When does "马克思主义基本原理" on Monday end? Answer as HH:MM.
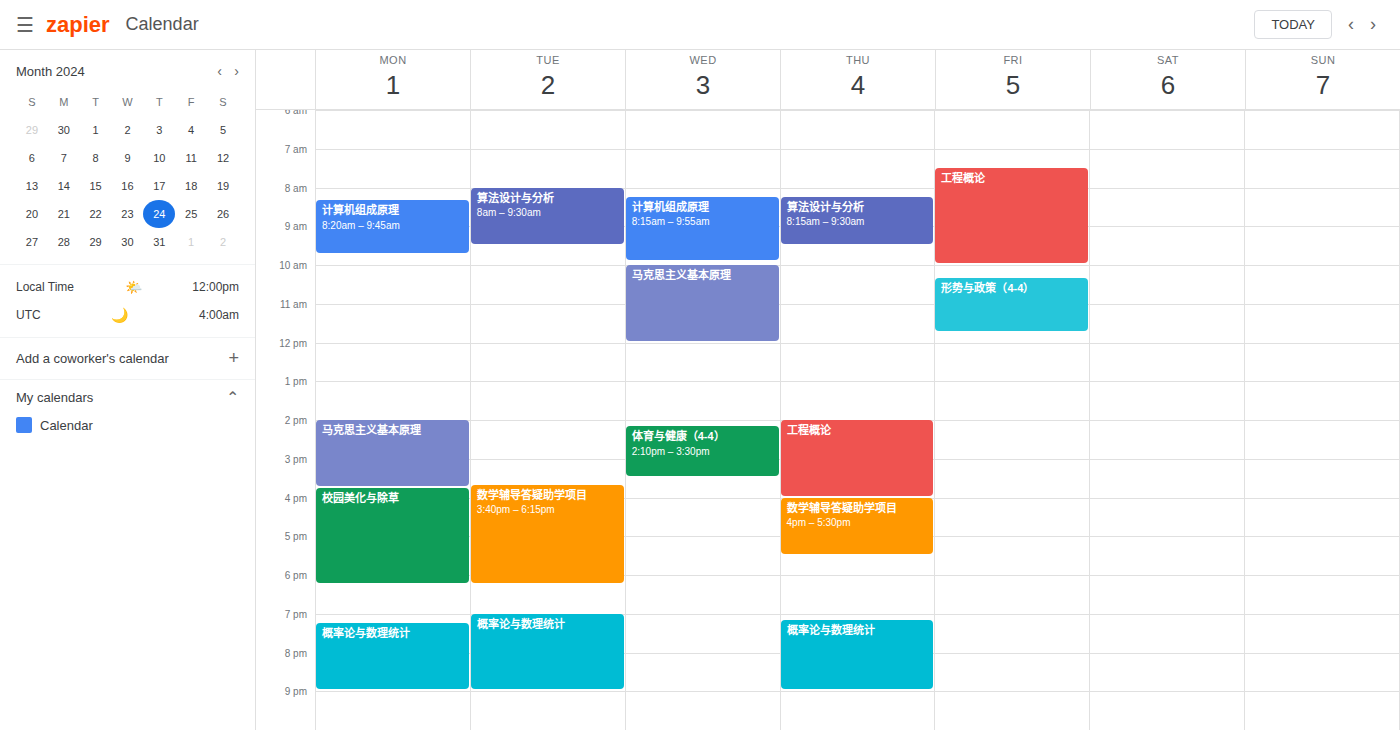
15:45